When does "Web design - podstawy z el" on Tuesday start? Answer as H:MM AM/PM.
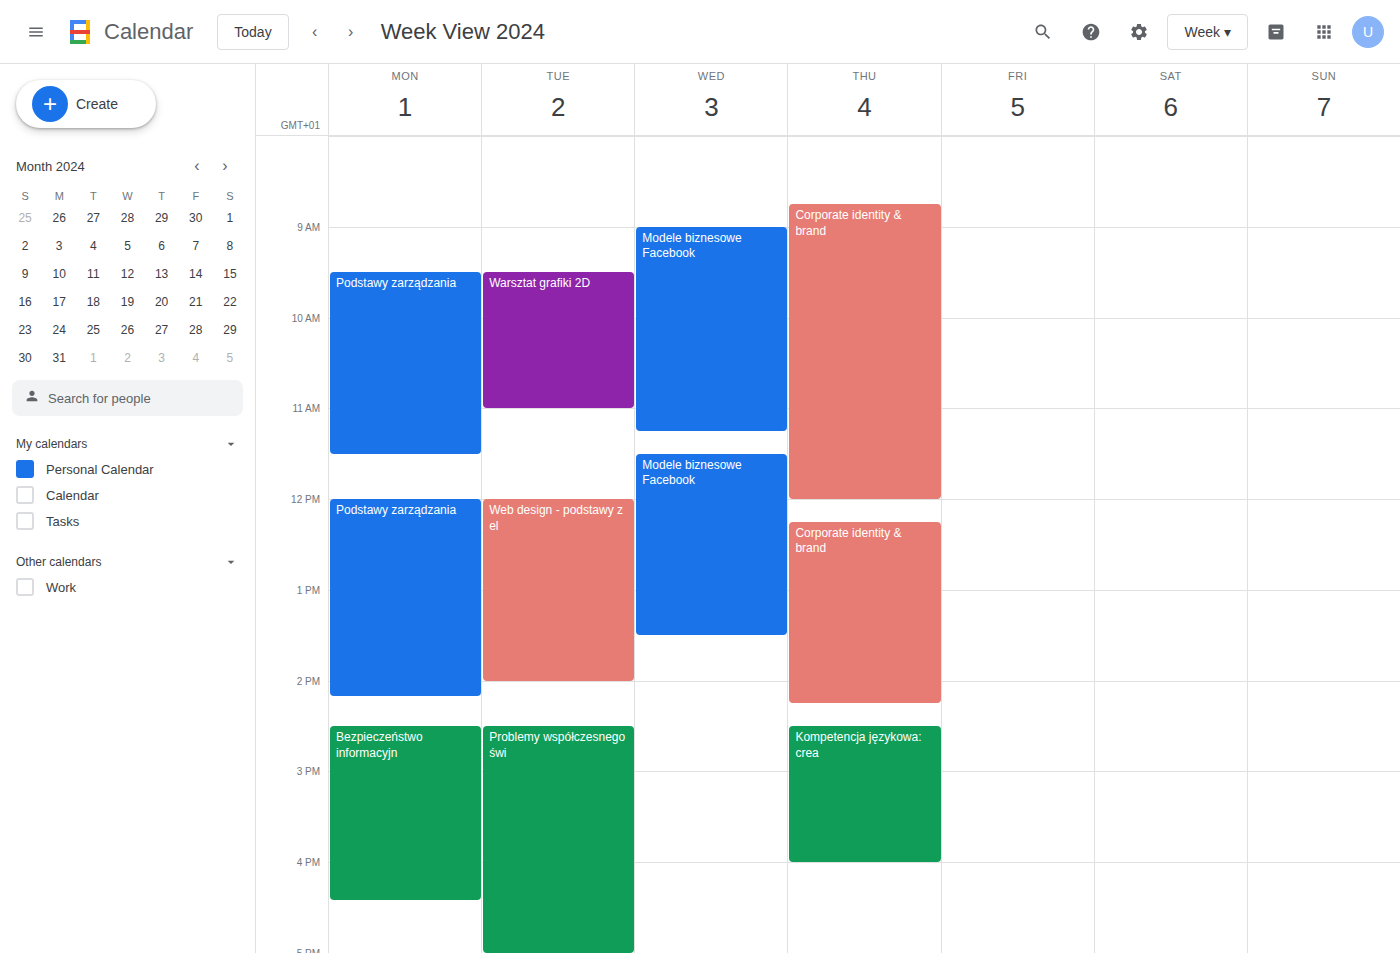
12:00 PM